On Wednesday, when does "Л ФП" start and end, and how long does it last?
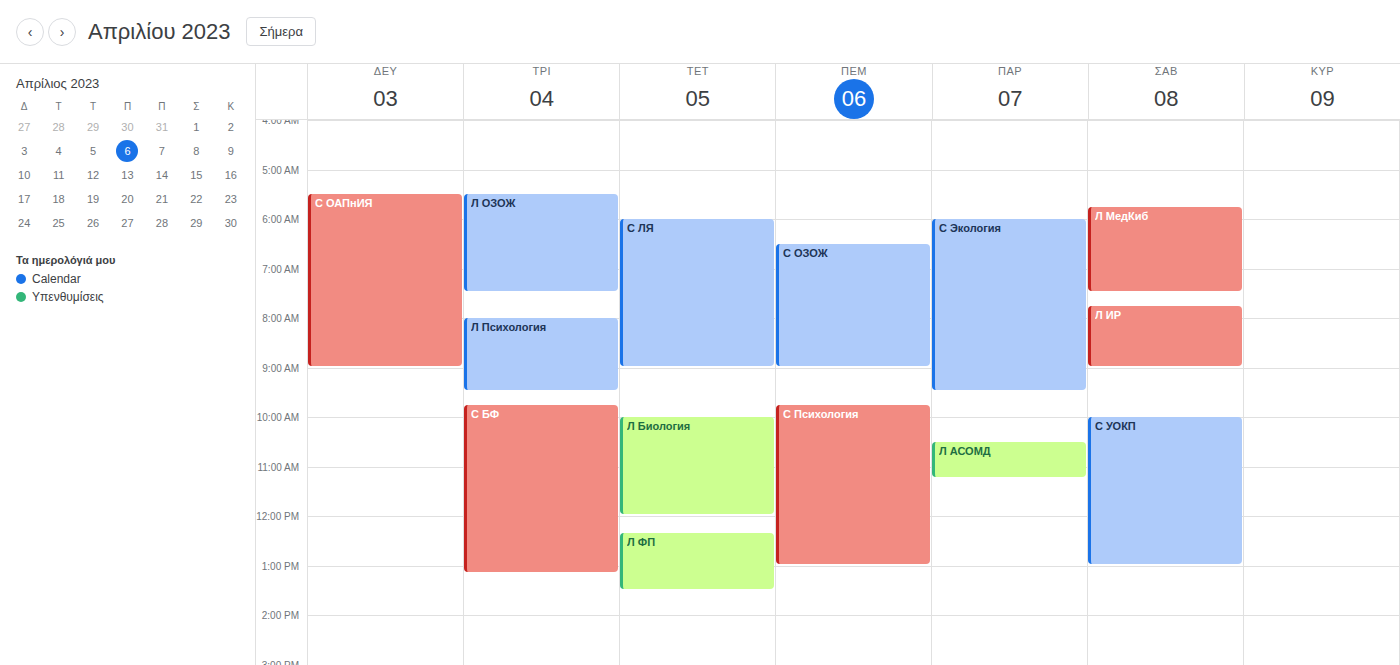
12:20 PM to 1:30 PM, 1 hour 10 minutes